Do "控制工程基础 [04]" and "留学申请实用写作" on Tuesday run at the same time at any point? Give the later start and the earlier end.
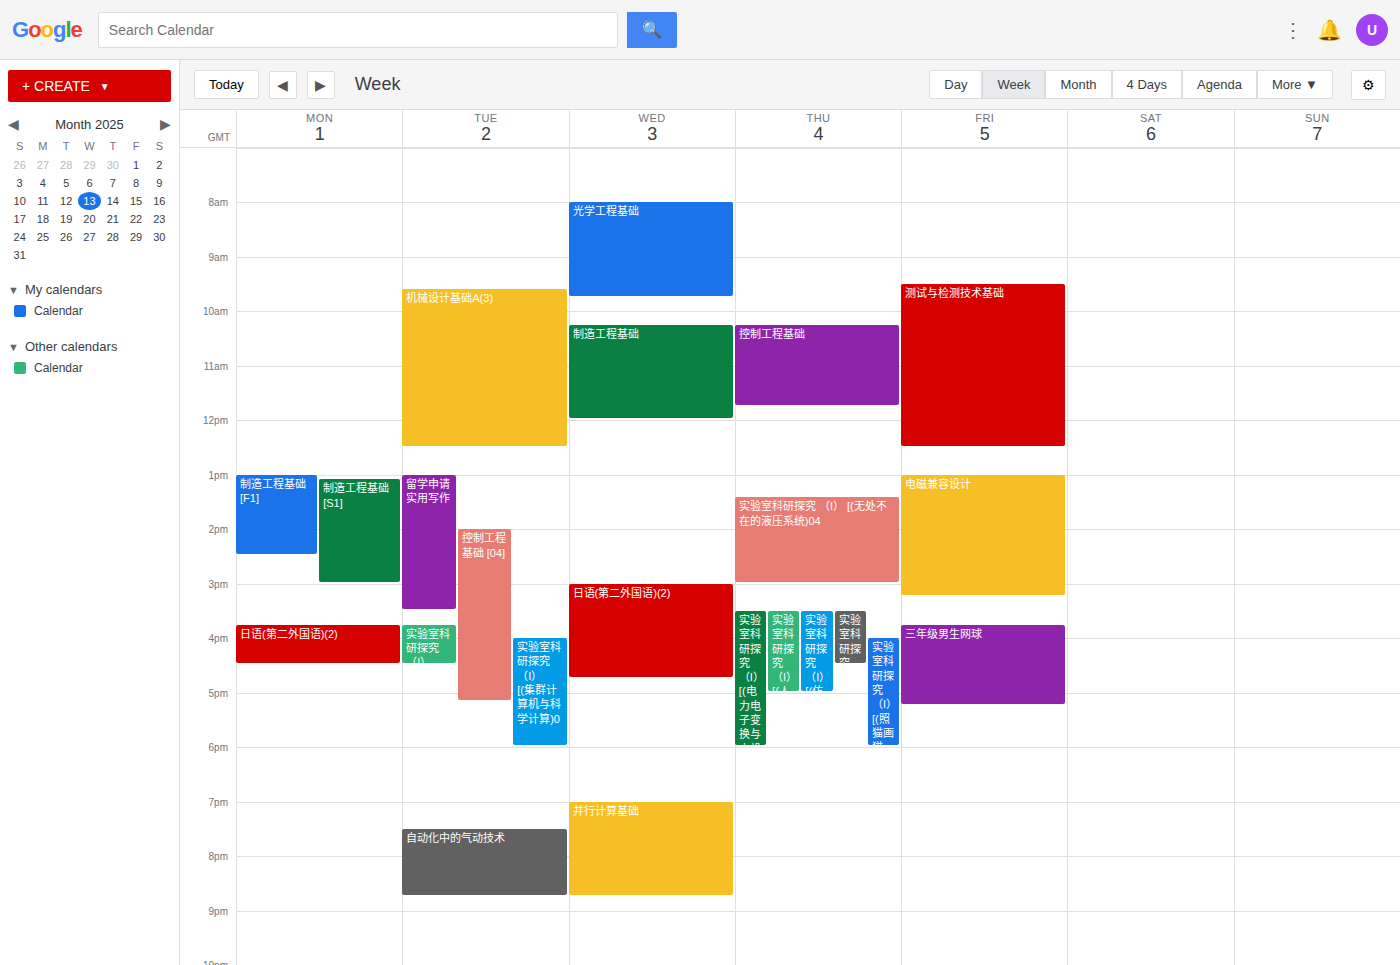
"控制工程基础 [04]" starts at 2:00 PM, before "留学申请实用写作" ends at 3:30 PM -- they overlap.